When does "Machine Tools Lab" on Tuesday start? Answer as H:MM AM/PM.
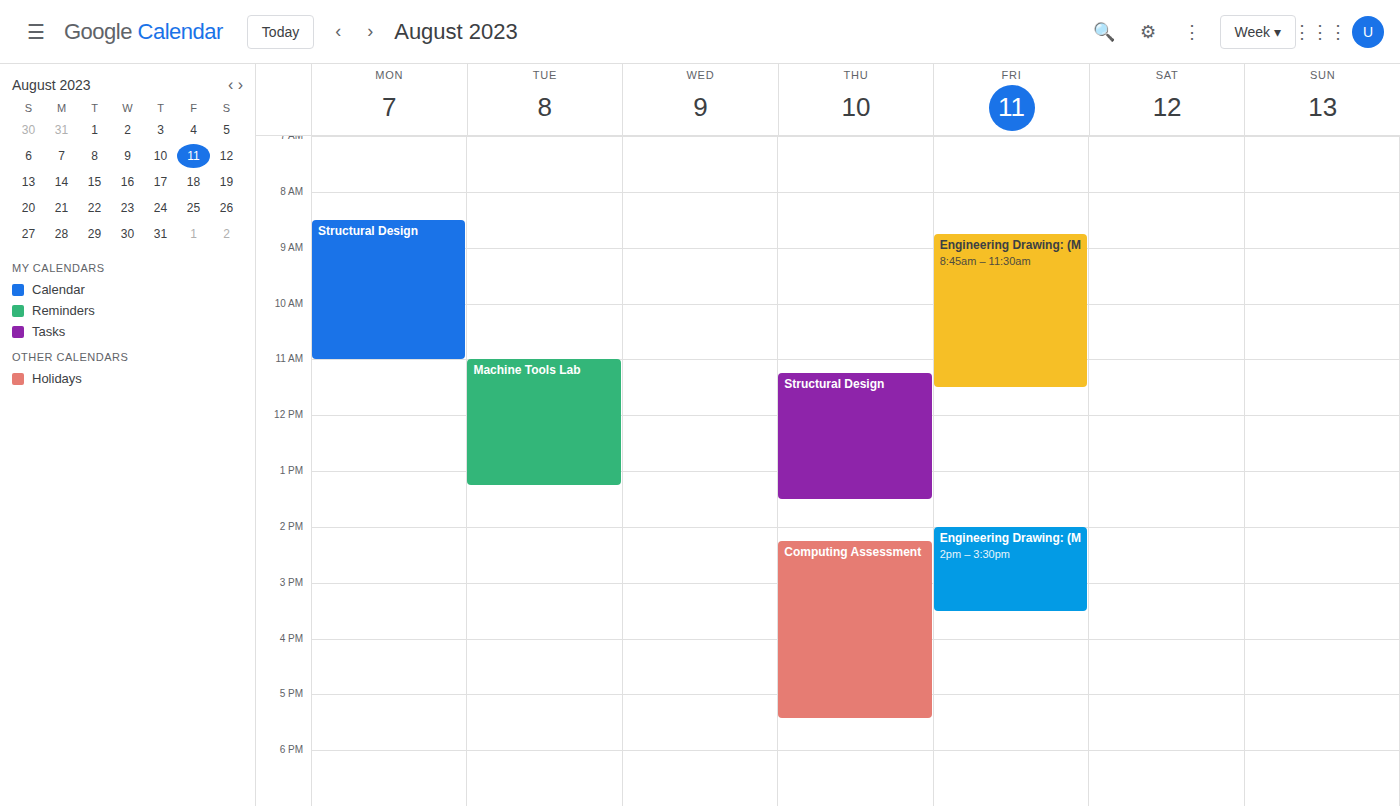
11:00 AM